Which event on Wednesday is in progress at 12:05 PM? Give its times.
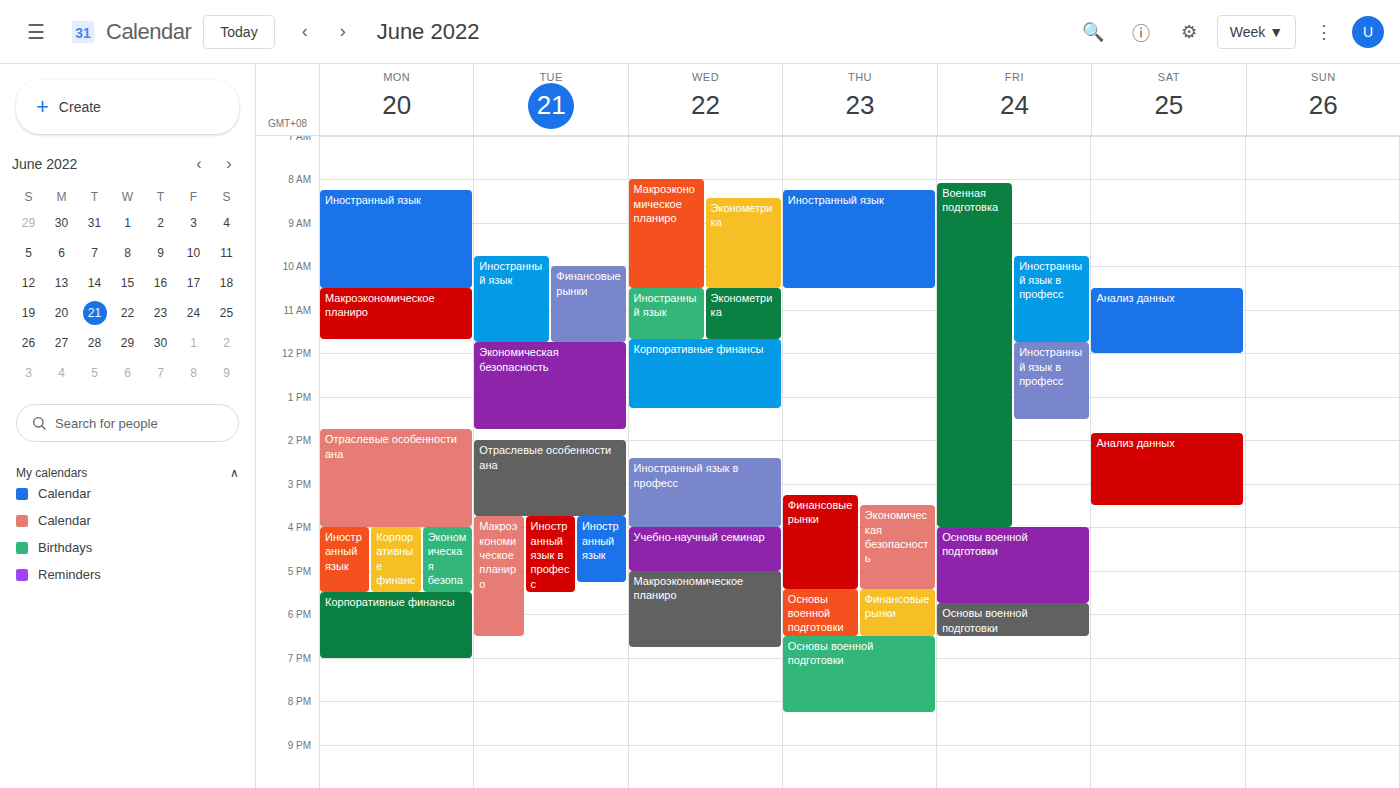
"Корпоративные финансы", 11:40 AM to 1:15 PM